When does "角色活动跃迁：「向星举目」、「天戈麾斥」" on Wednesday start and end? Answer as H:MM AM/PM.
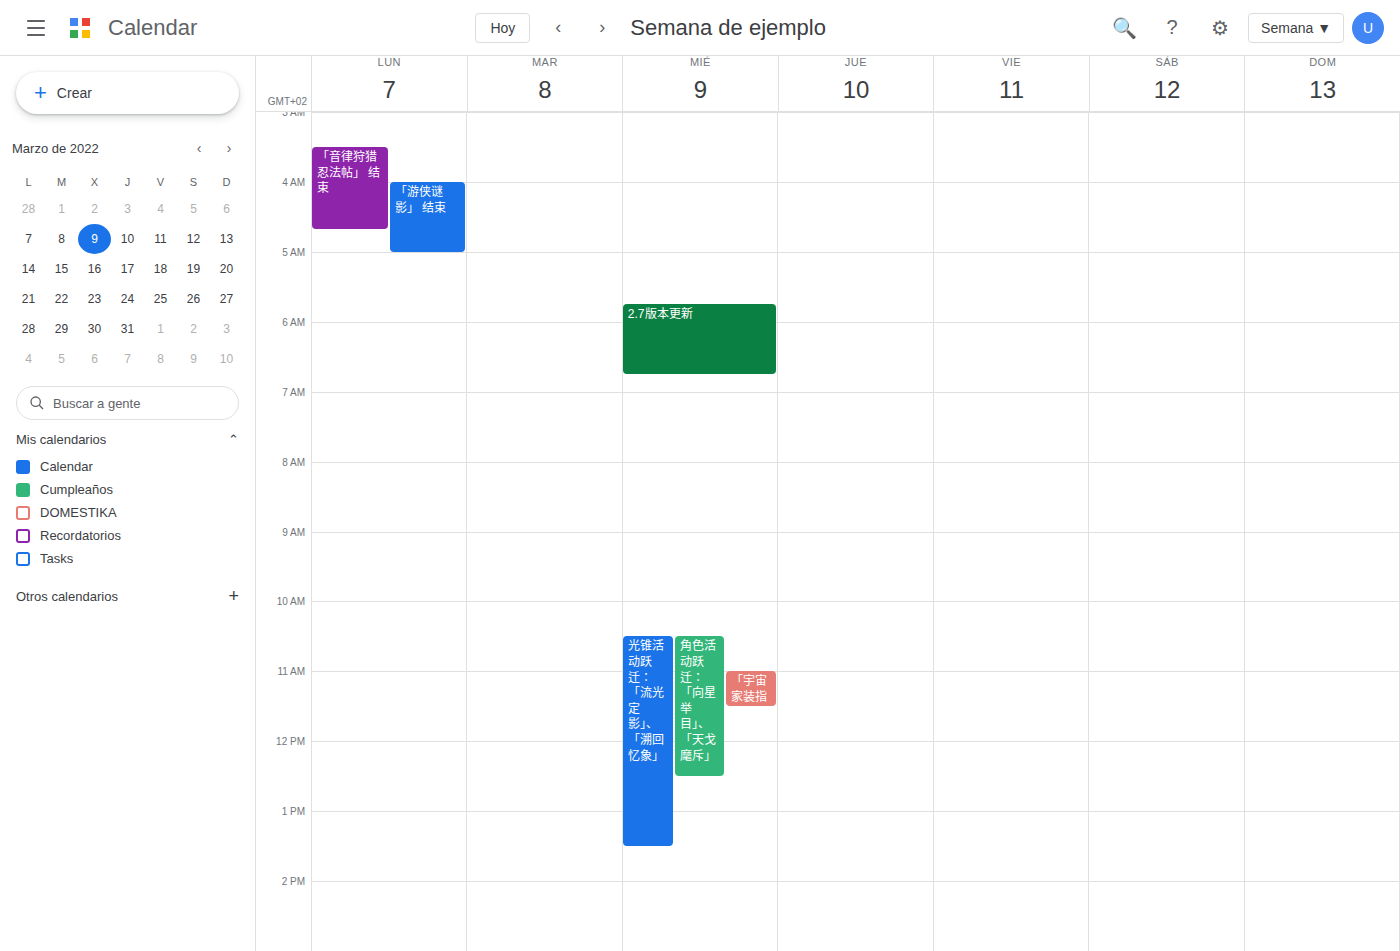
10:30 AM to 12:30 PM